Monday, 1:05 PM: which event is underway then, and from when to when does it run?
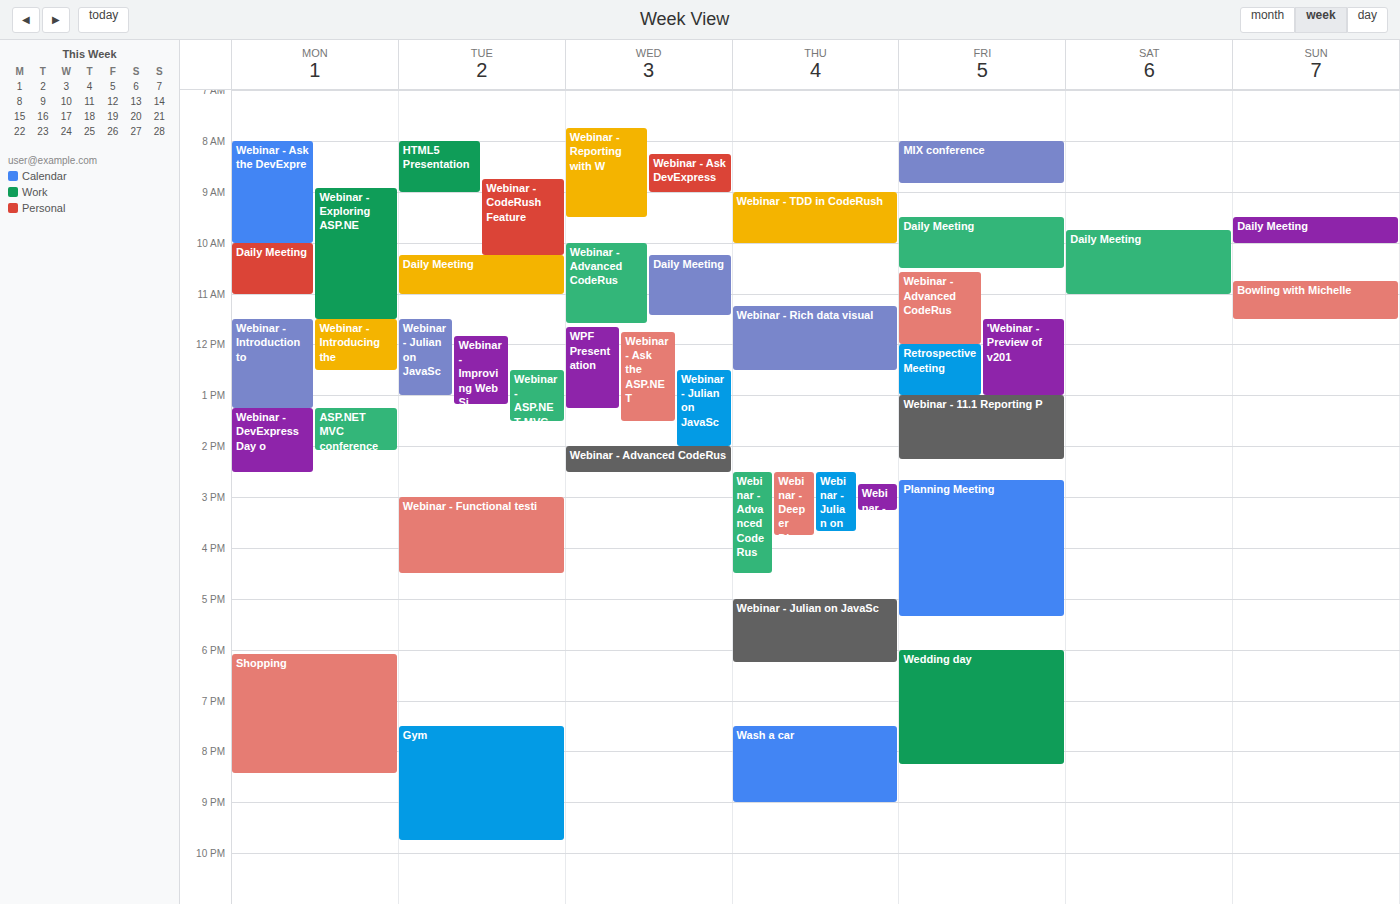
"Webinar - Introduction to", 11:30 AM to 1:15 PM